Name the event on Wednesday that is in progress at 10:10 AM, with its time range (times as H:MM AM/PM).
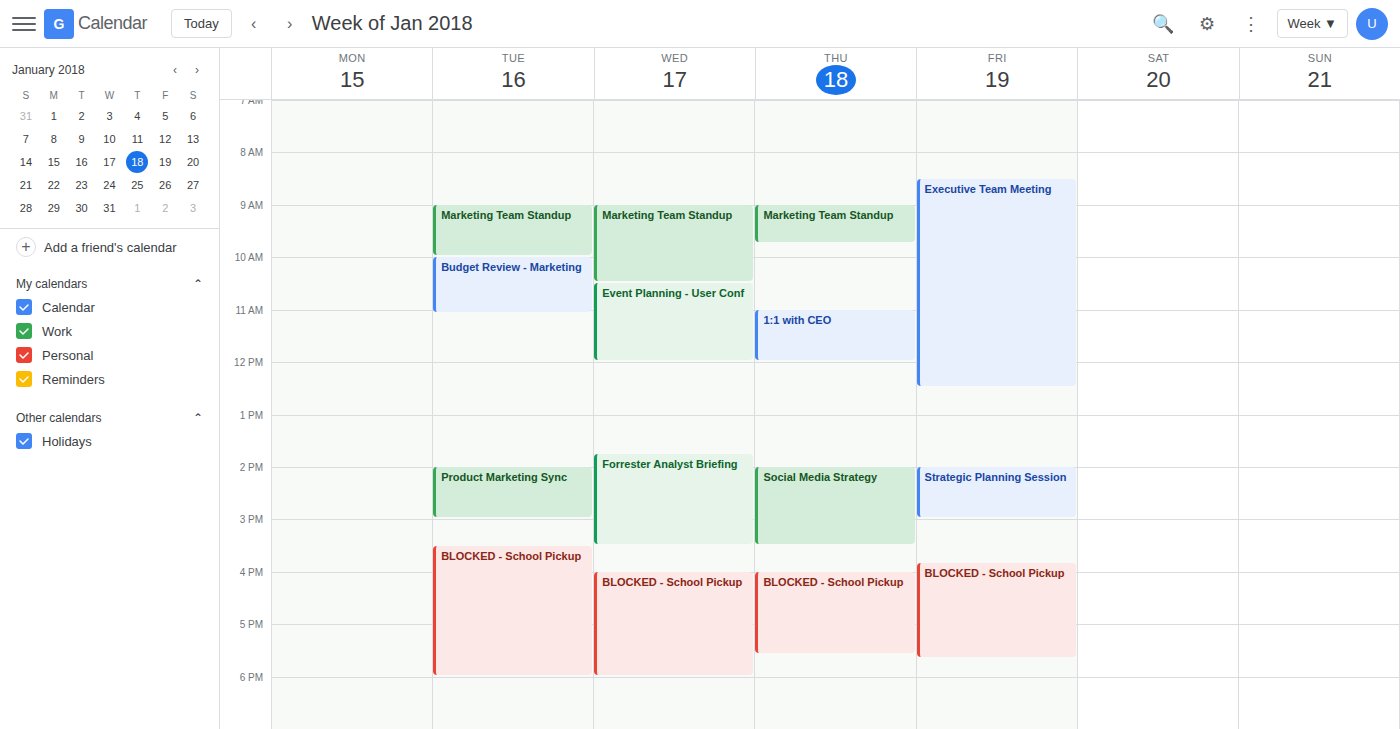
"Marketing Team Standup", 9:00 AM to 10:30 AM